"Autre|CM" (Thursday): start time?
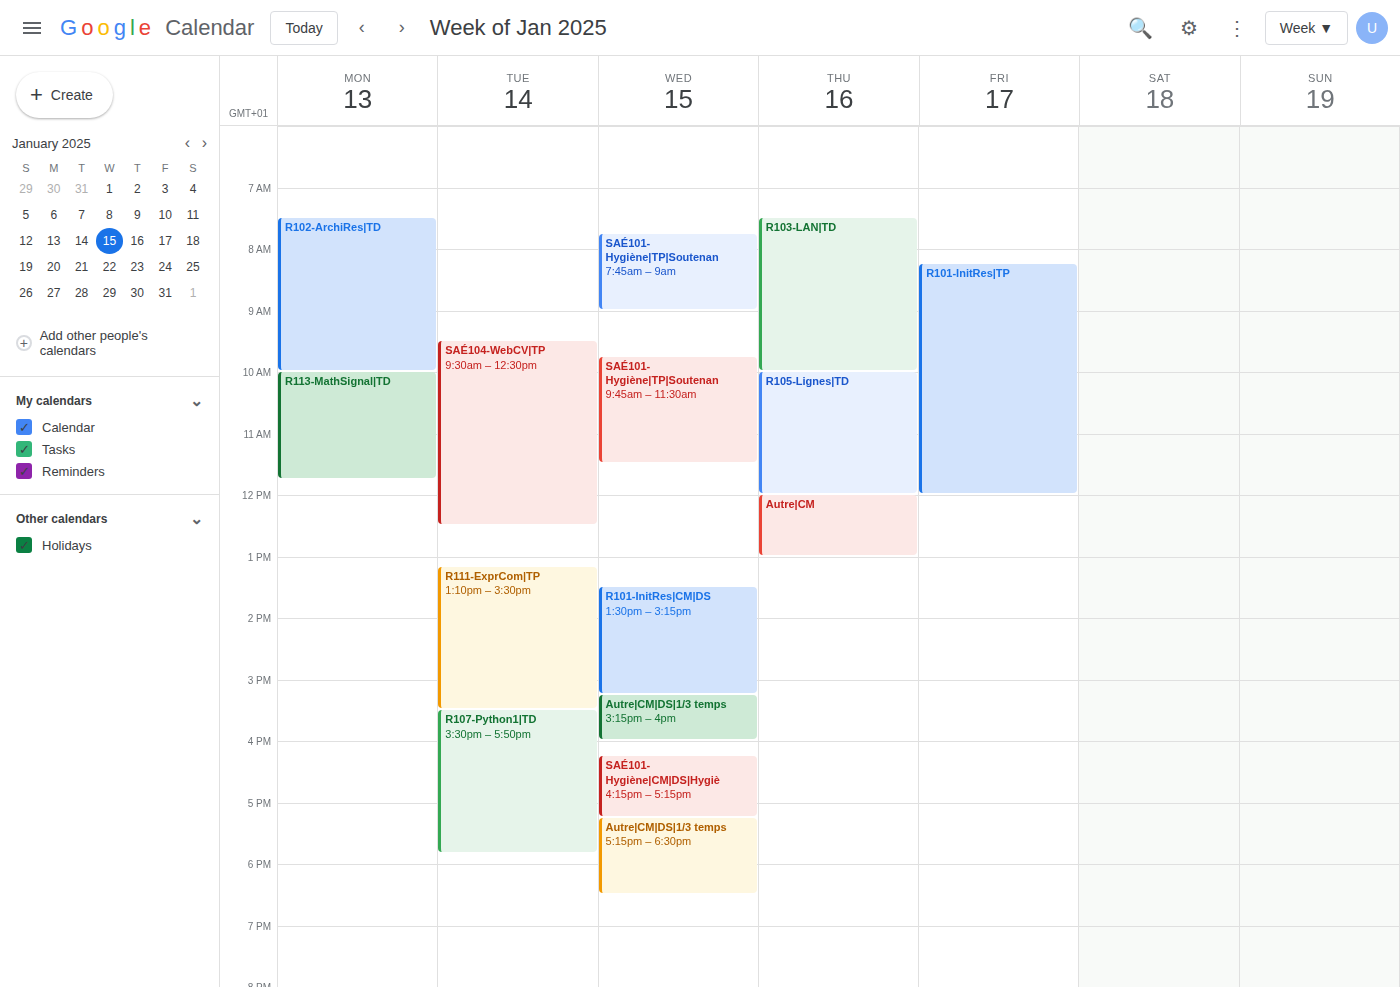
12:00